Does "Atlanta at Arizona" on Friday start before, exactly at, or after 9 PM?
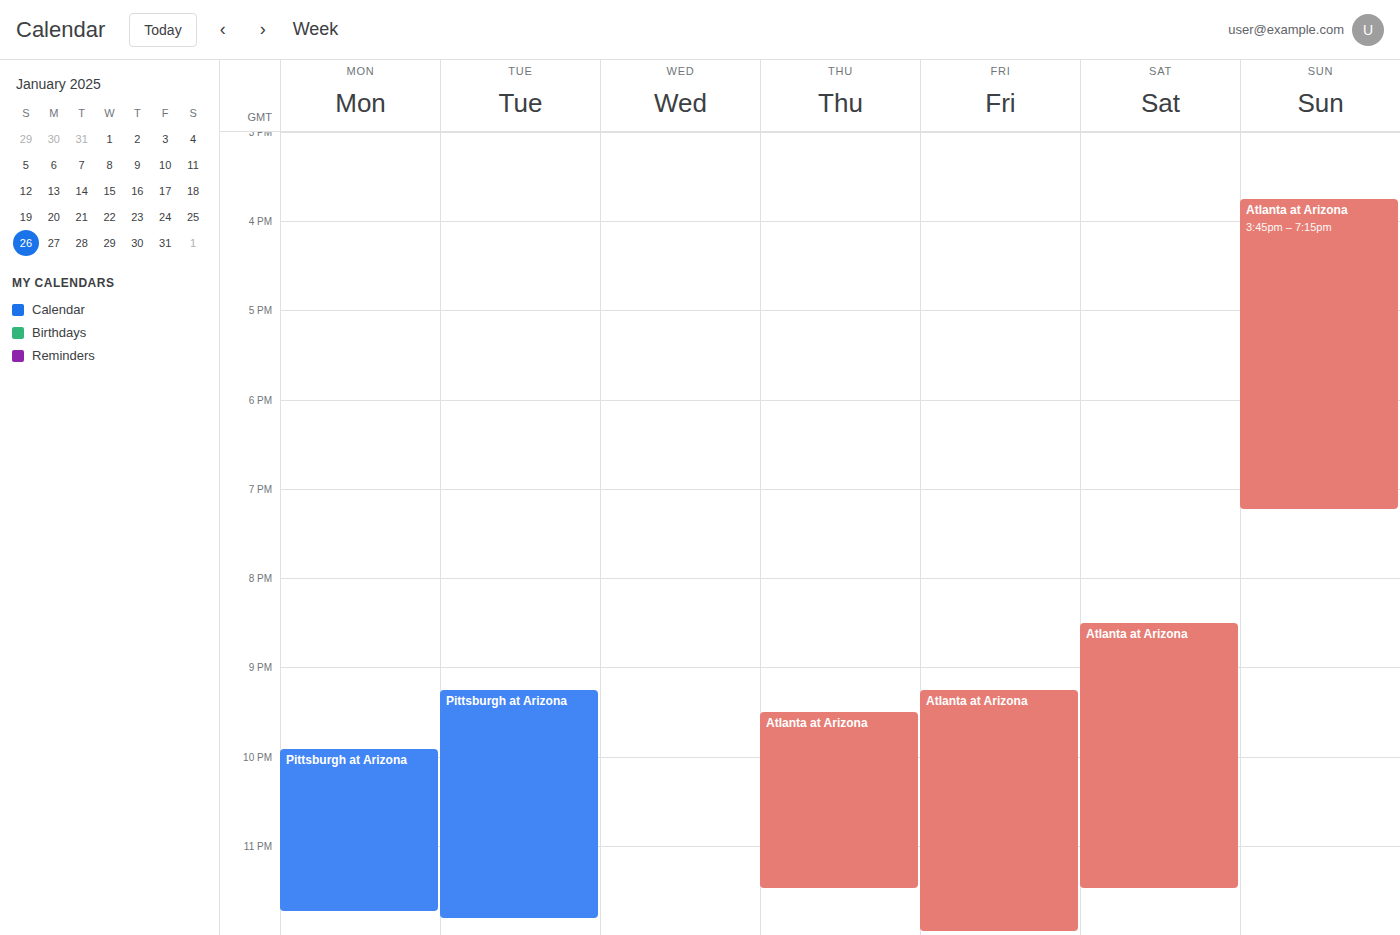
9:15 PM -- after 9 PM, 15 minutes below the 9 PM line.